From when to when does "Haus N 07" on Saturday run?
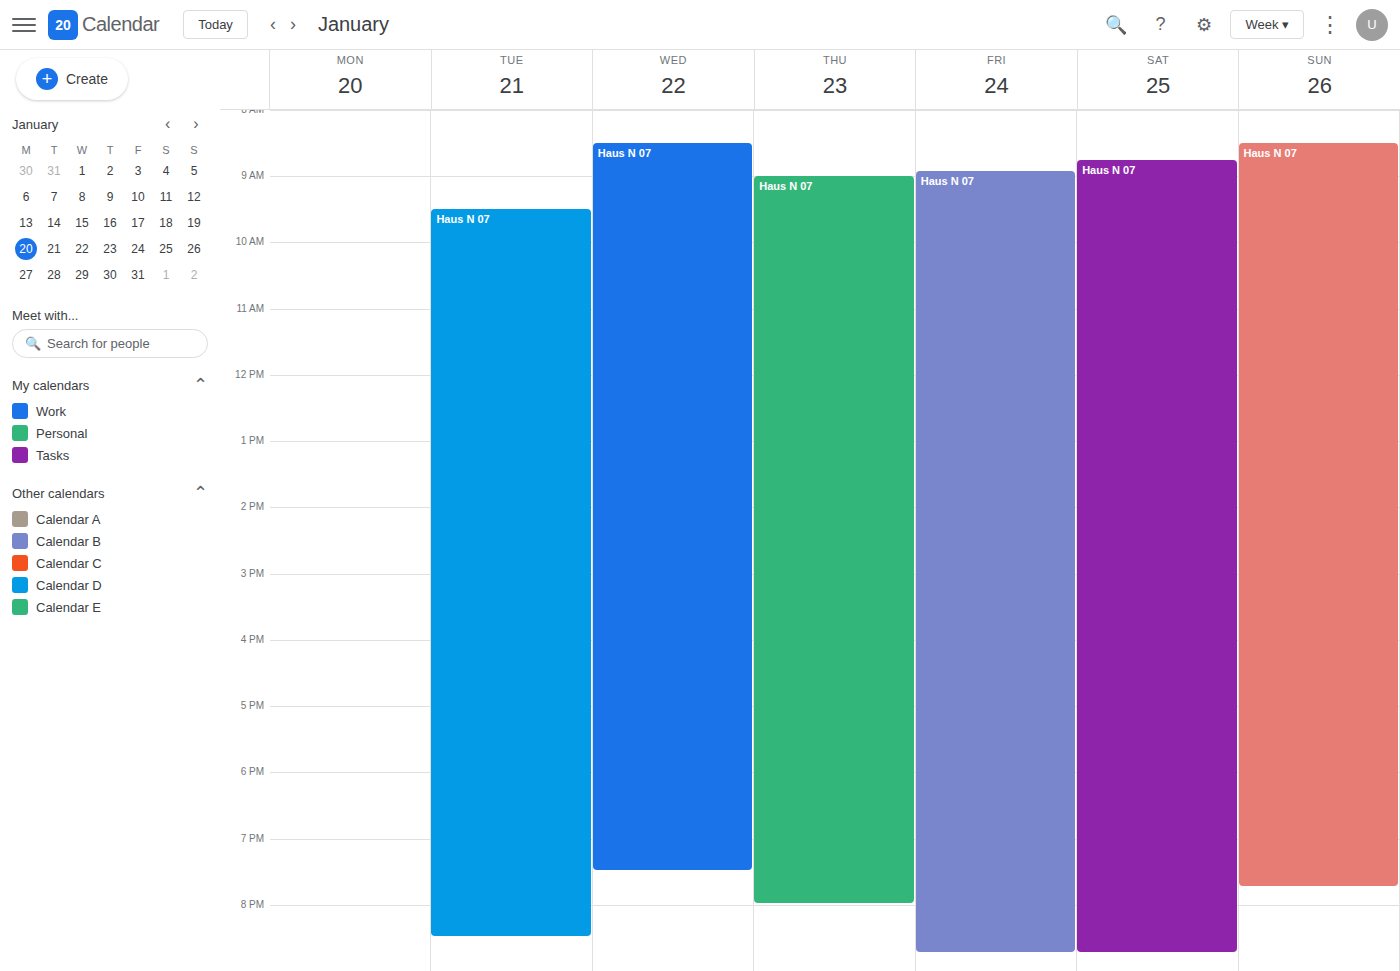
08:45 to 20:45